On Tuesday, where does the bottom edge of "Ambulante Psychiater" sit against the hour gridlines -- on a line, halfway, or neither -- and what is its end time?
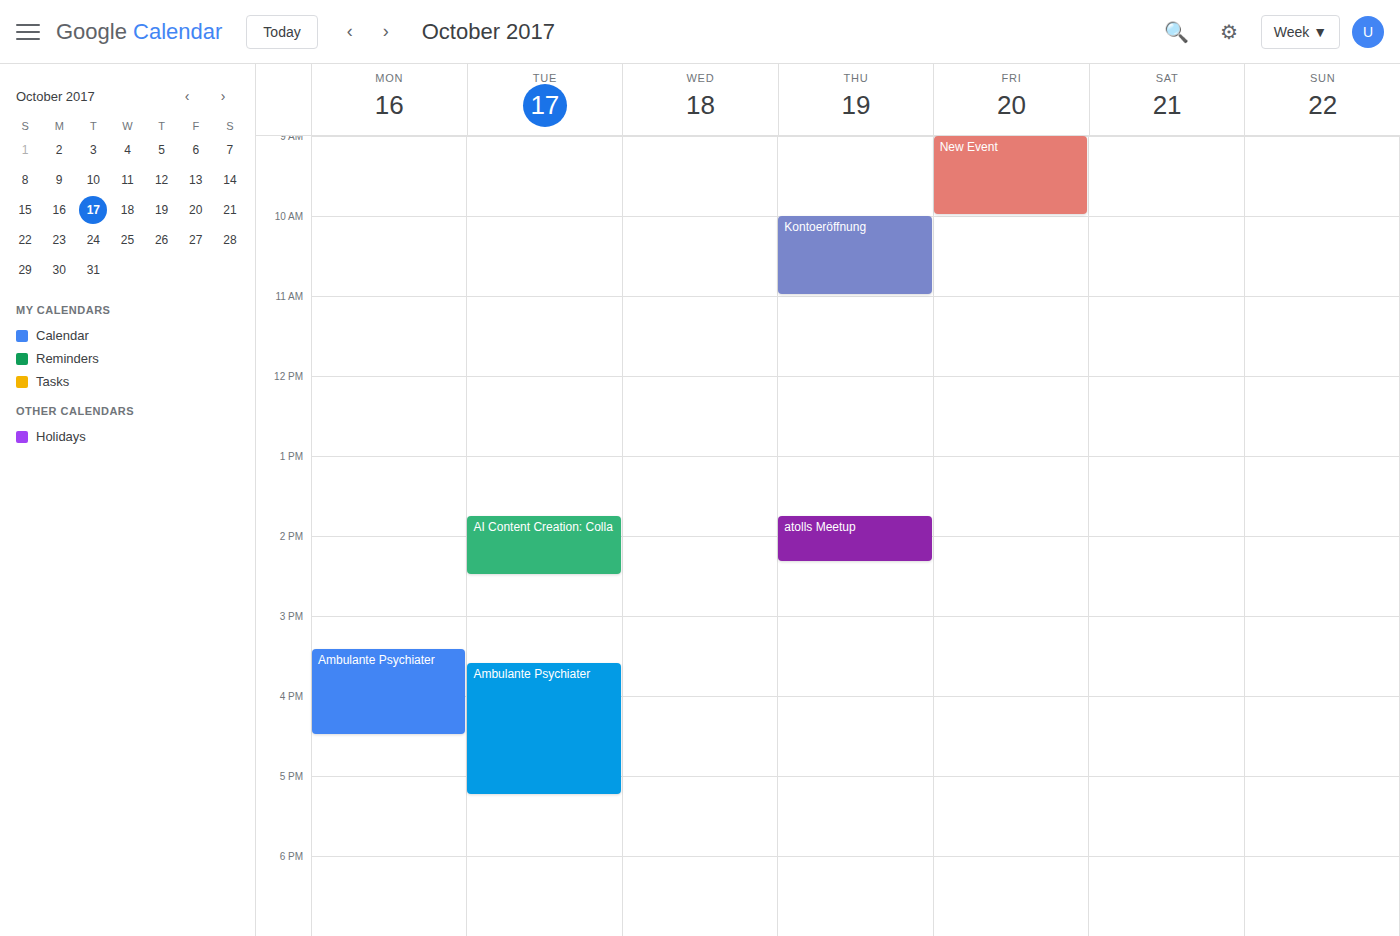
5:15 PM -- neither: a quarter of the way from the 5 PM line to the 6 PM line.